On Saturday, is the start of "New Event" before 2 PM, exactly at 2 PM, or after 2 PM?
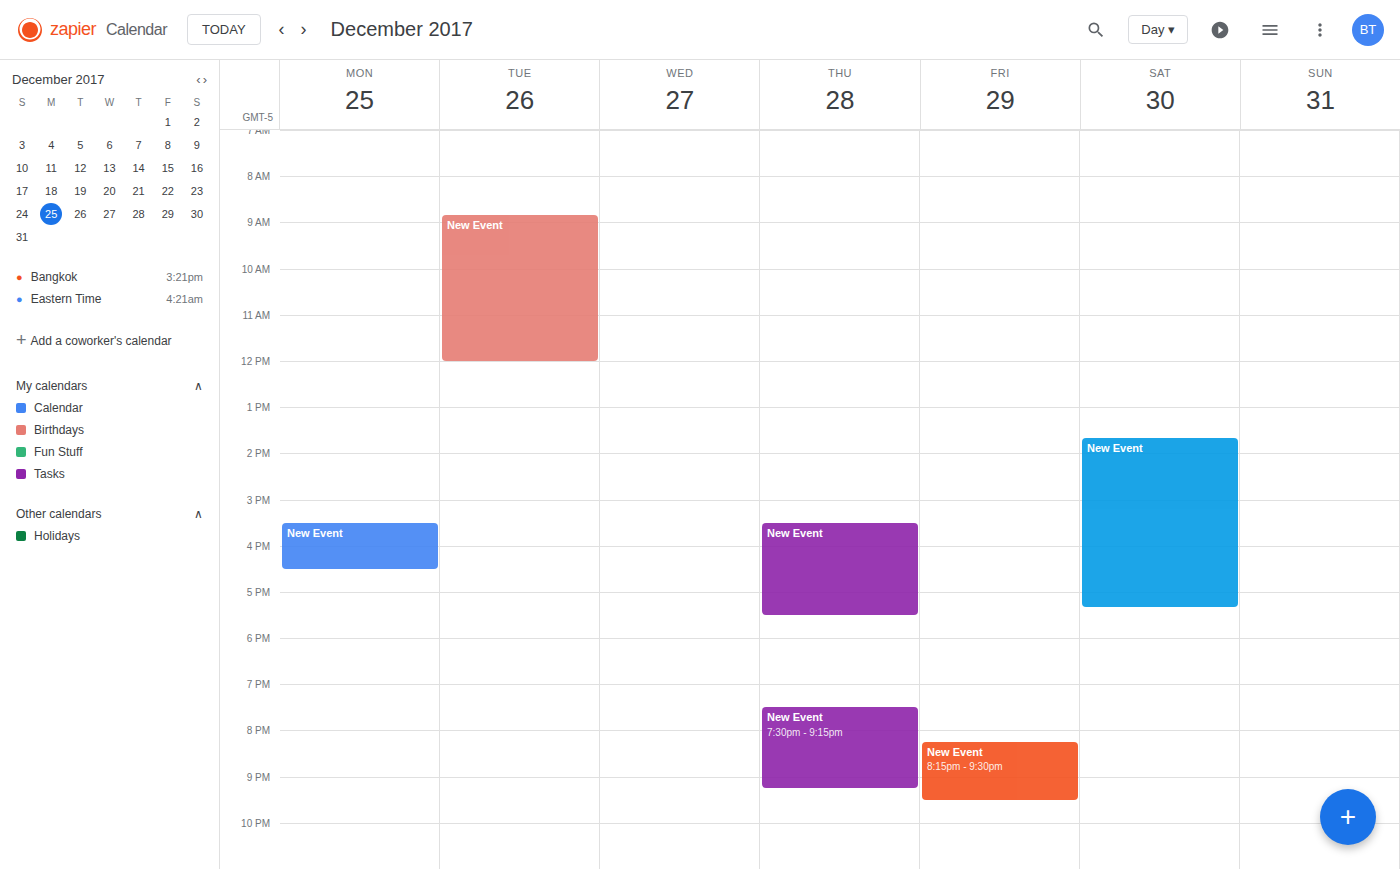
1:40 PM -- before 2 PM, 20 minutes above the 2 PM line.